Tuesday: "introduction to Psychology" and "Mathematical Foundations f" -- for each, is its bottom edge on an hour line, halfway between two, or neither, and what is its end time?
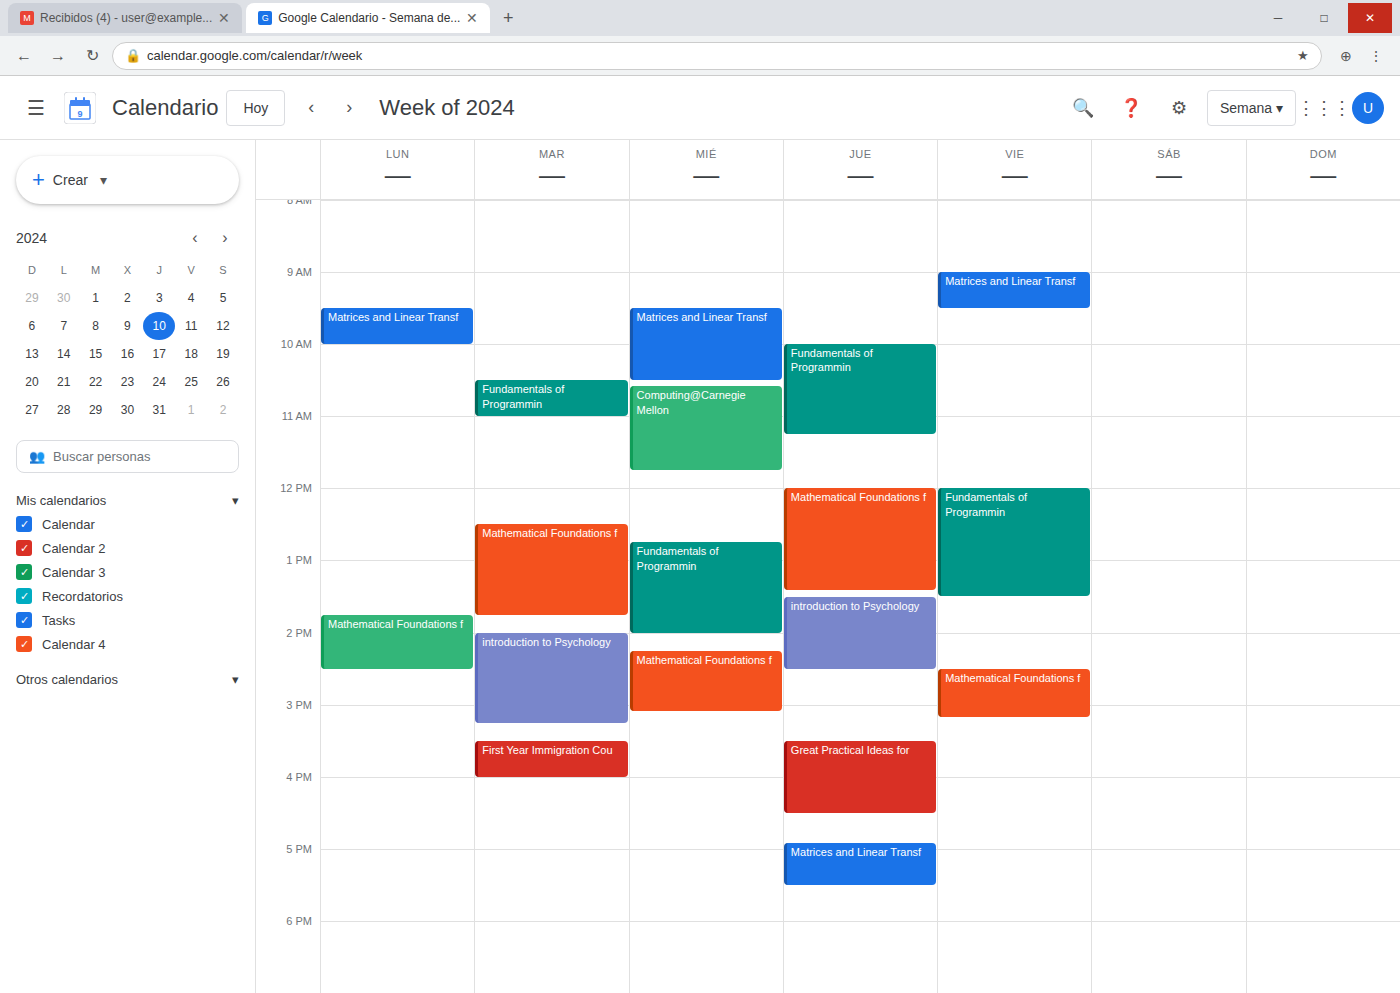
"introduction to Psychology": 3:15 PM, neither: a quarter of the way from the 3 PM line to the 4 PM line. "Mathematical Foundations f": 1:45 PM, neither: three quarters of the way from the 1 PM line to the 2 PM line.